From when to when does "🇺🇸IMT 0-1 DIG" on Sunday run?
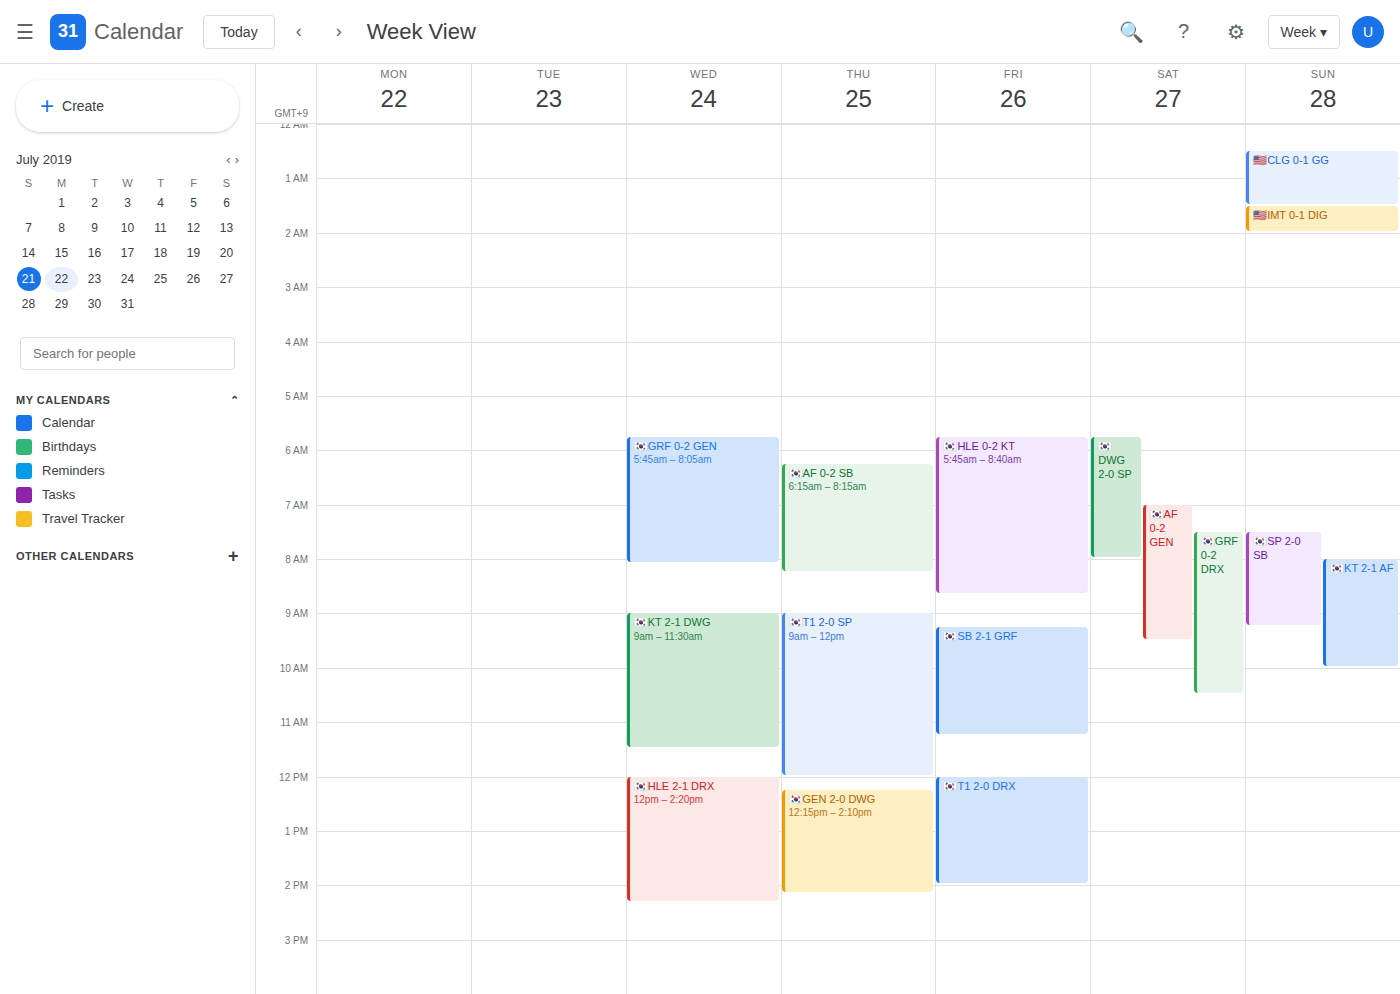
1:30 AM to 2:00 AM